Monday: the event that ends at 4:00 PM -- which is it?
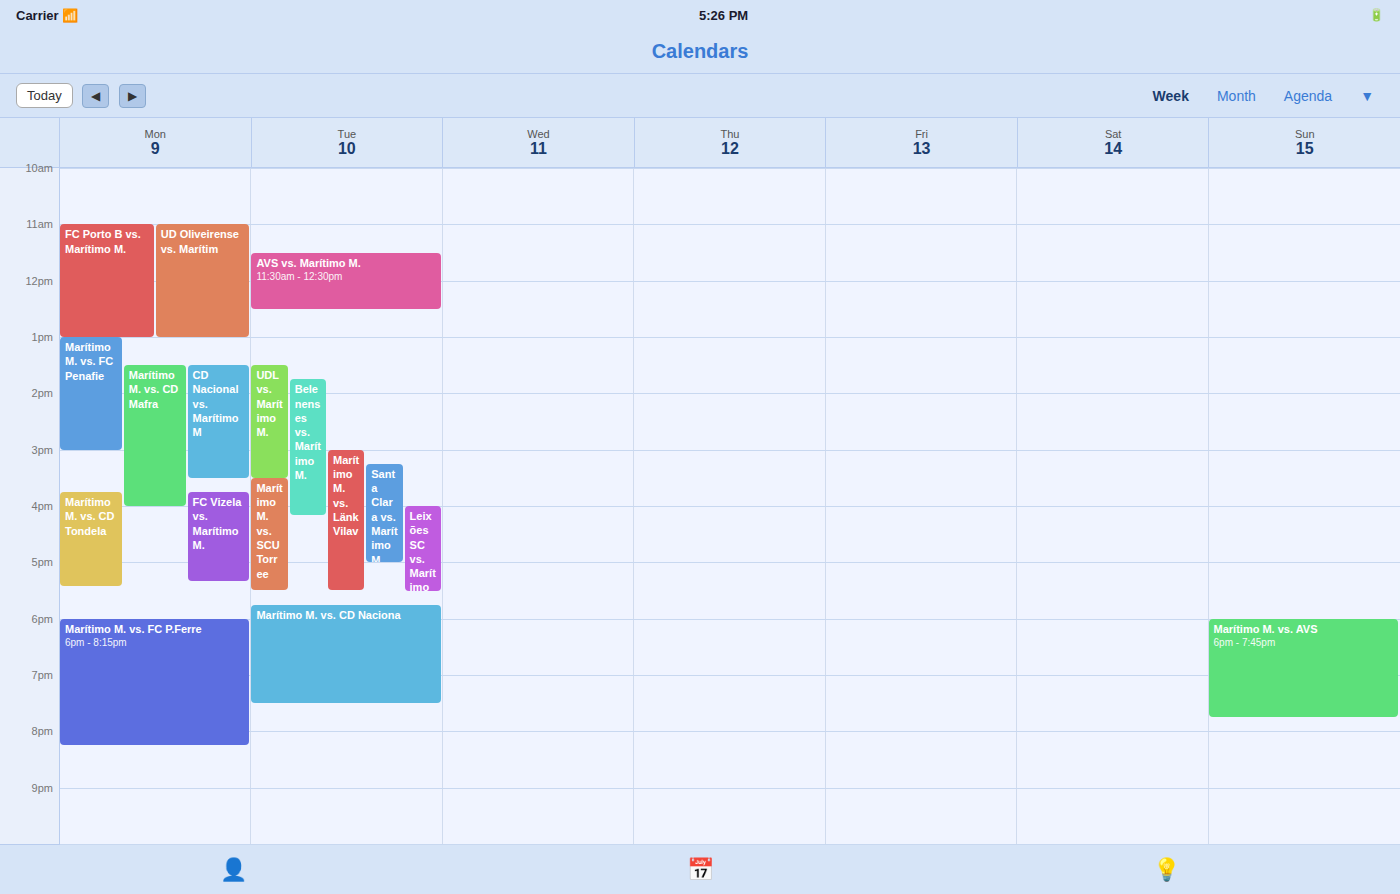
"Marítimo M. vs. CD Mafra"